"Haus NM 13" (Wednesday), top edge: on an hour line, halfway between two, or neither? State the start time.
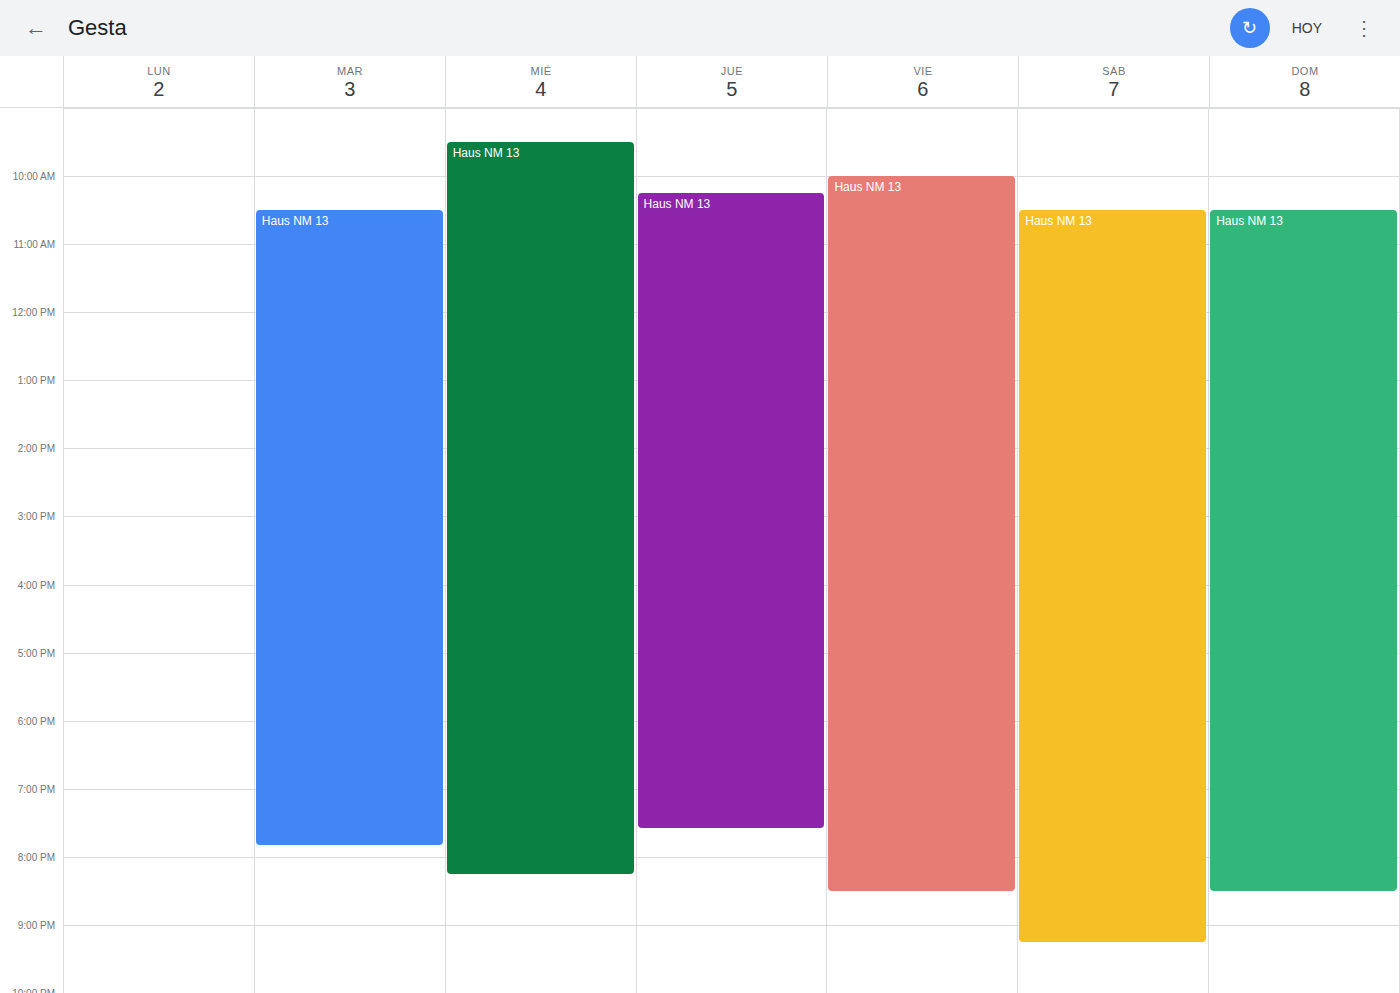
9:30 AM -- halfway between the 9 AM and 10 AM lines.